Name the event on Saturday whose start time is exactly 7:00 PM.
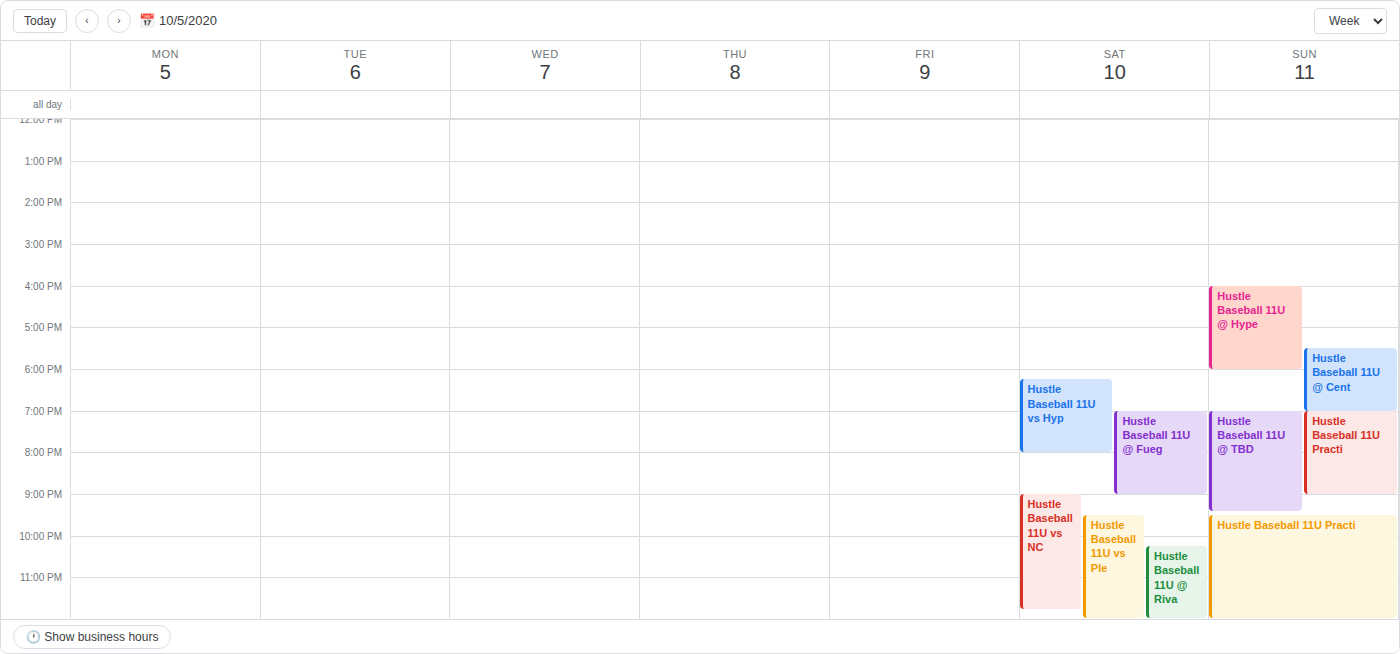
"Hustle Baseball 11U @ Fueg"